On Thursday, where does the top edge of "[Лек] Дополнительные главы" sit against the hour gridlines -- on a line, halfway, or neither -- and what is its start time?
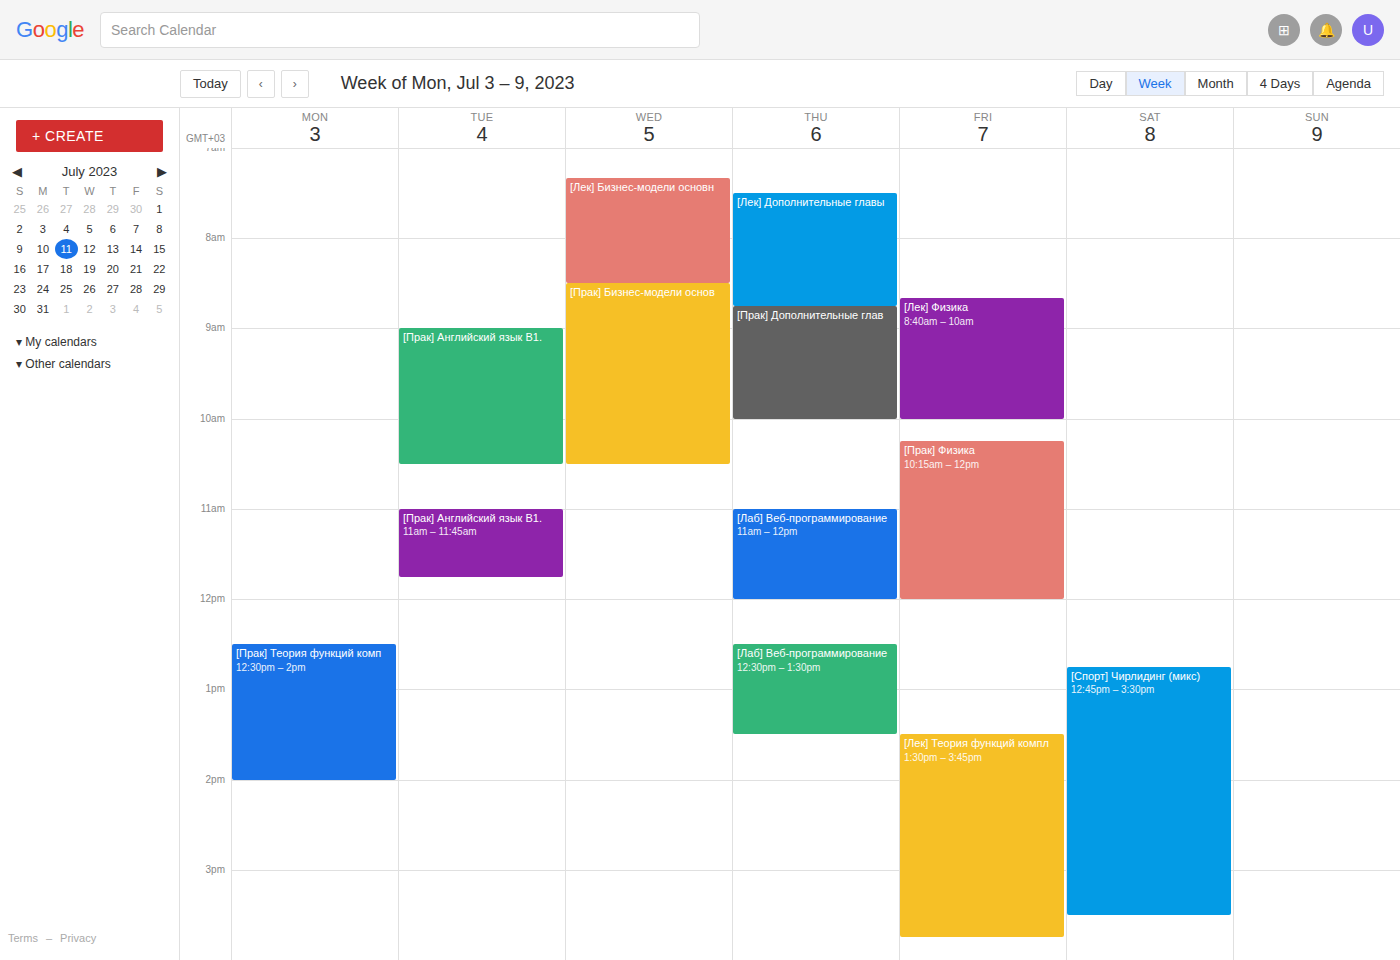
7:30 AM -- halfway between the 7 AM and 8 AM lines.